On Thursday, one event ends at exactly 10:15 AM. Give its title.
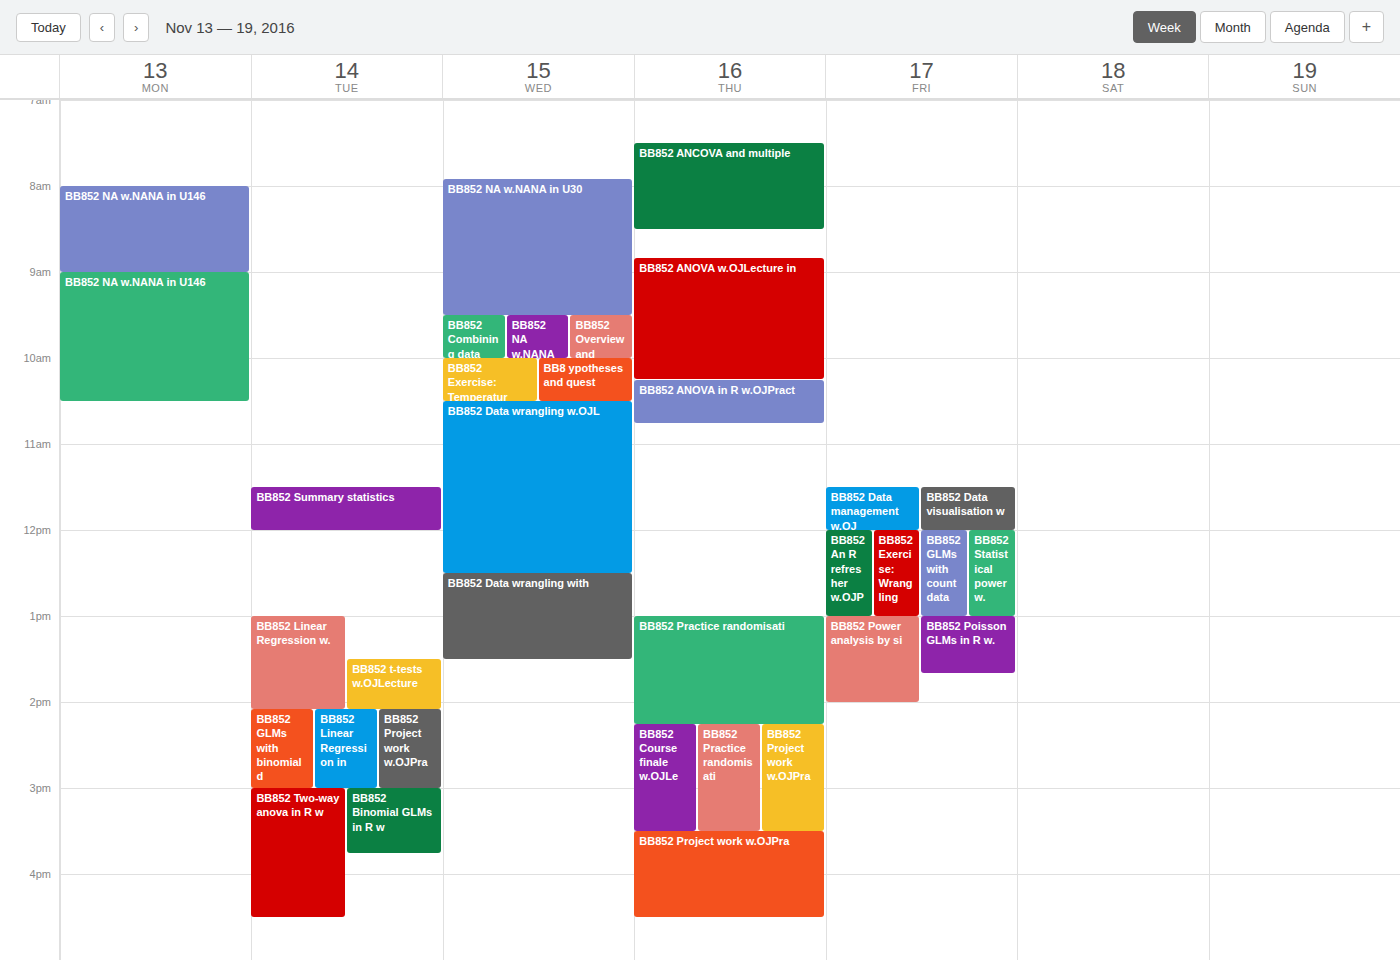
"BB852 ANOVA w.OJLecture in"